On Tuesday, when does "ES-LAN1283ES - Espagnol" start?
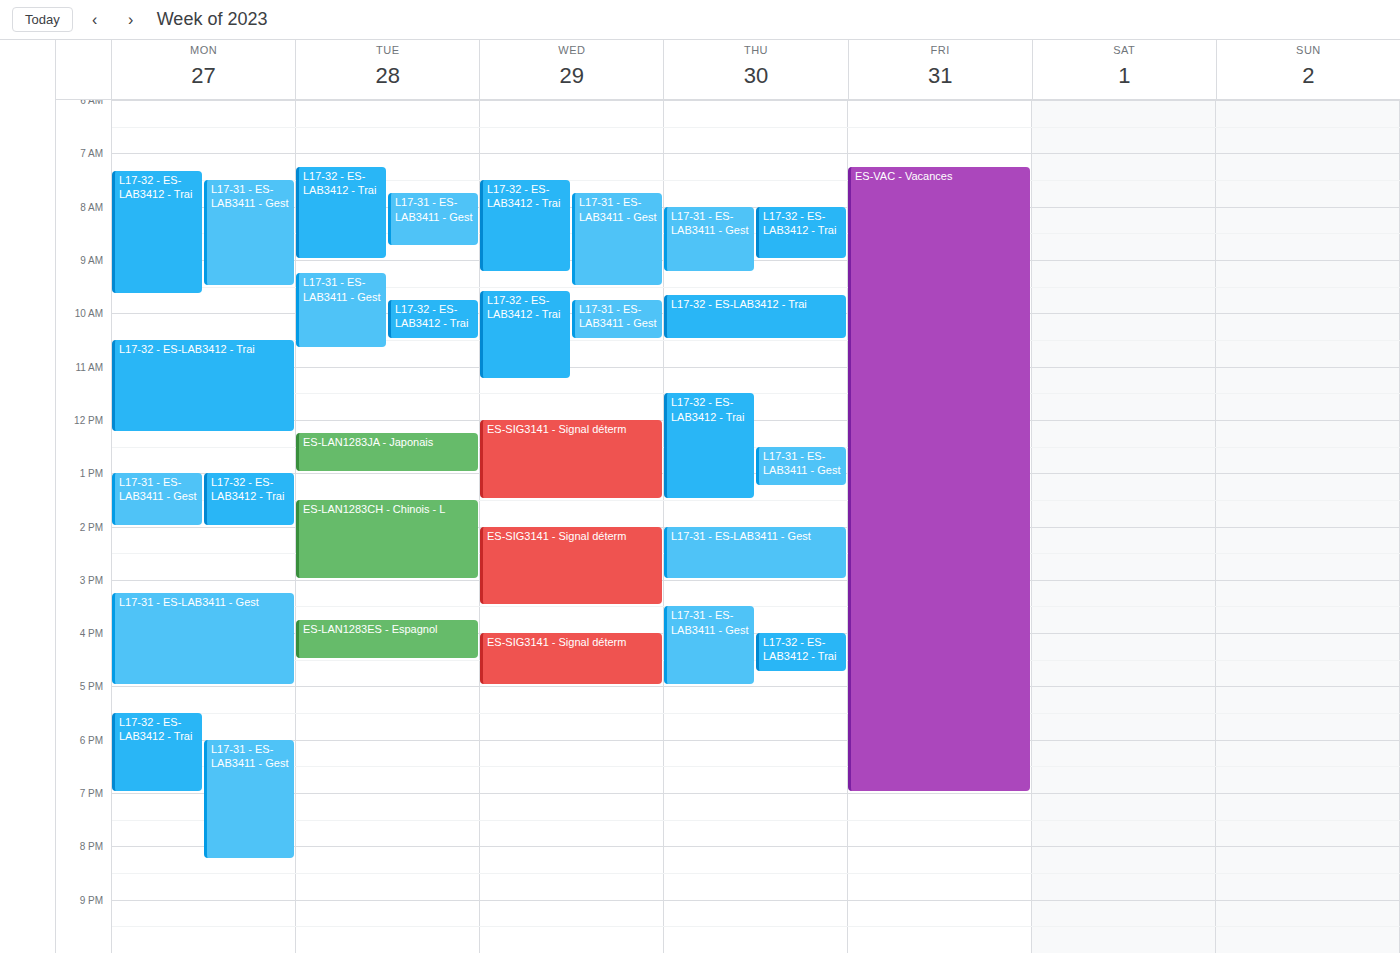
3:45 PM